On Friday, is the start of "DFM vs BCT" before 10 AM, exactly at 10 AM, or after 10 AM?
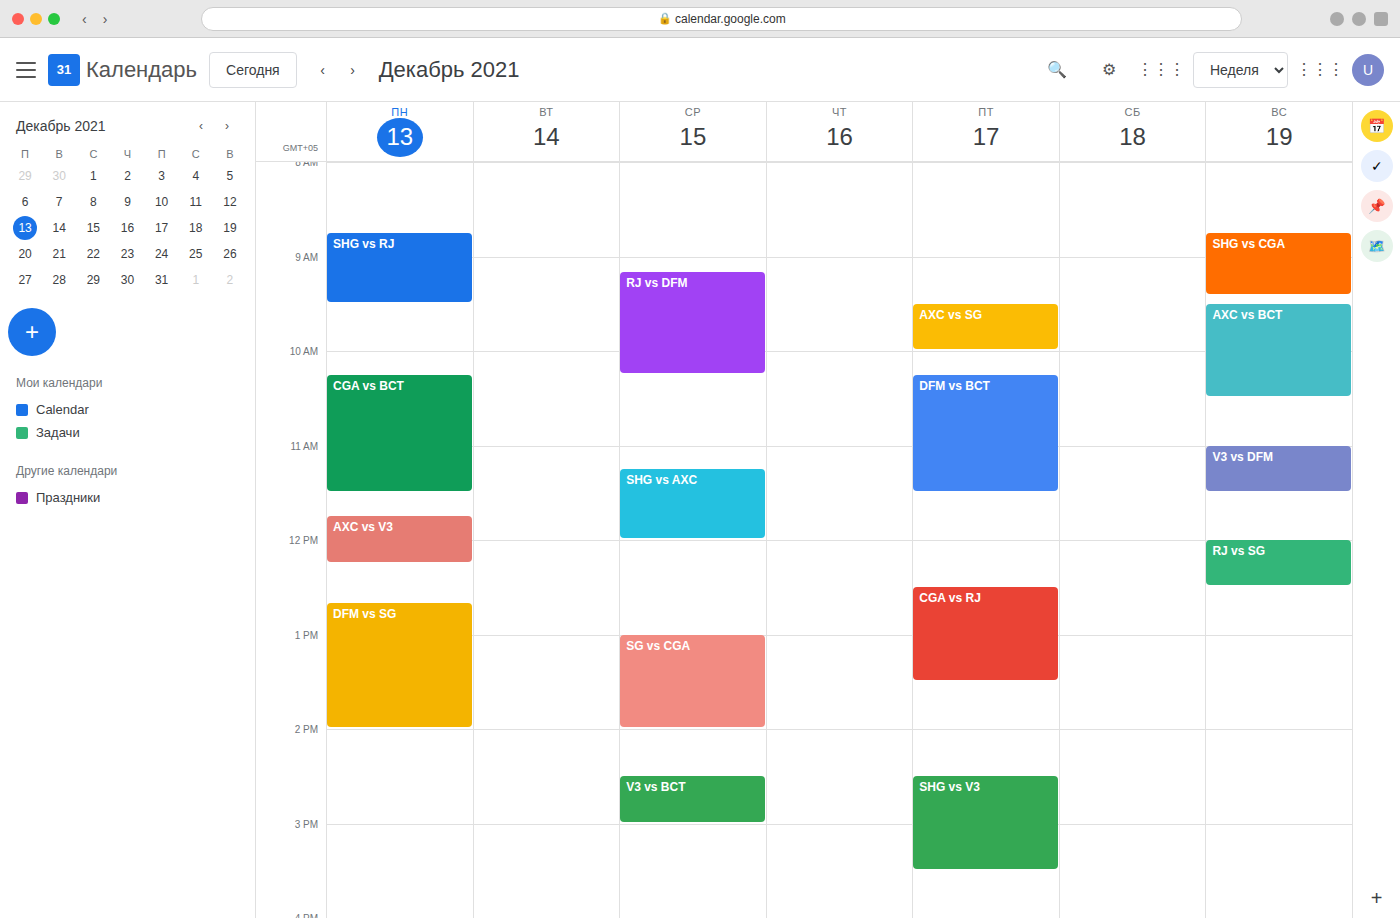
10:15 AM -- after 10 AM, 15 minutes below the 10 AM line.